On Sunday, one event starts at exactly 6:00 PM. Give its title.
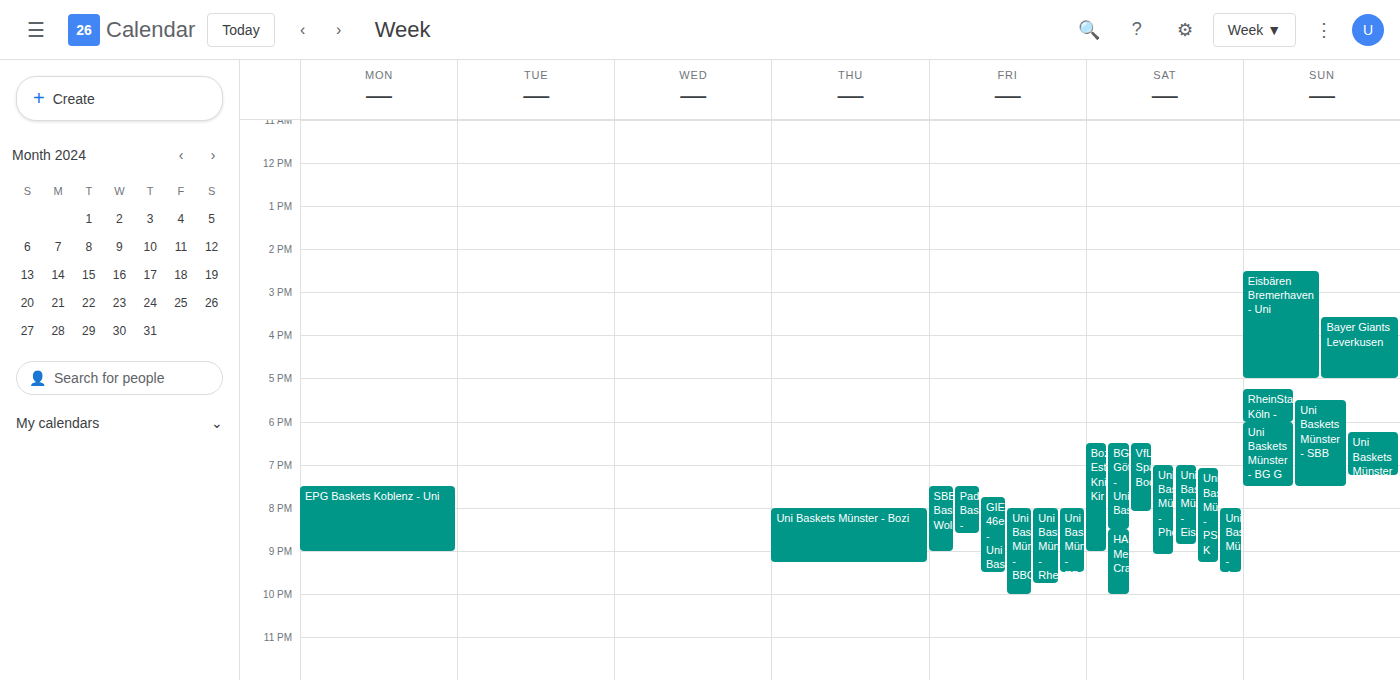
"Uni Baskets Münster - BG G"